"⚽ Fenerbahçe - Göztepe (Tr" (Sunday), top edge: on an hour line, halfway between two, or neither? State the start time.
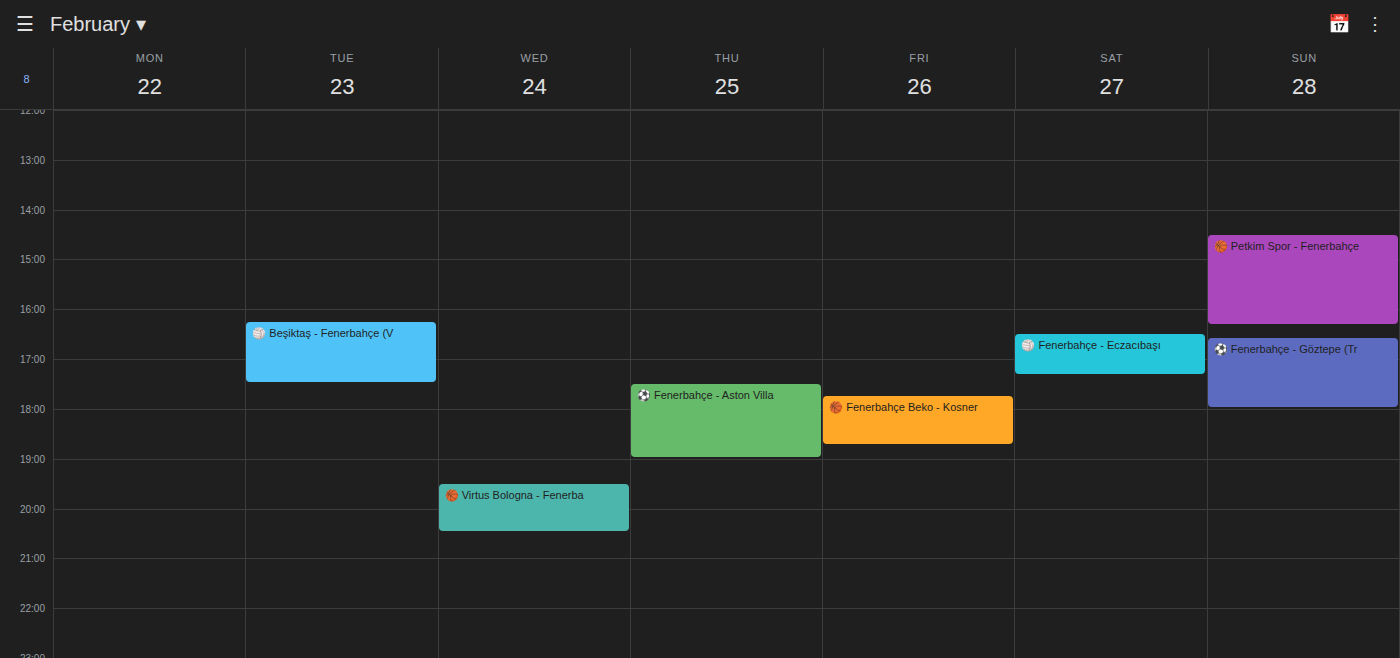
4:35 PM -- neither: 35 minutes below the 4 PM line and 25 minutes above the 5 PM line.